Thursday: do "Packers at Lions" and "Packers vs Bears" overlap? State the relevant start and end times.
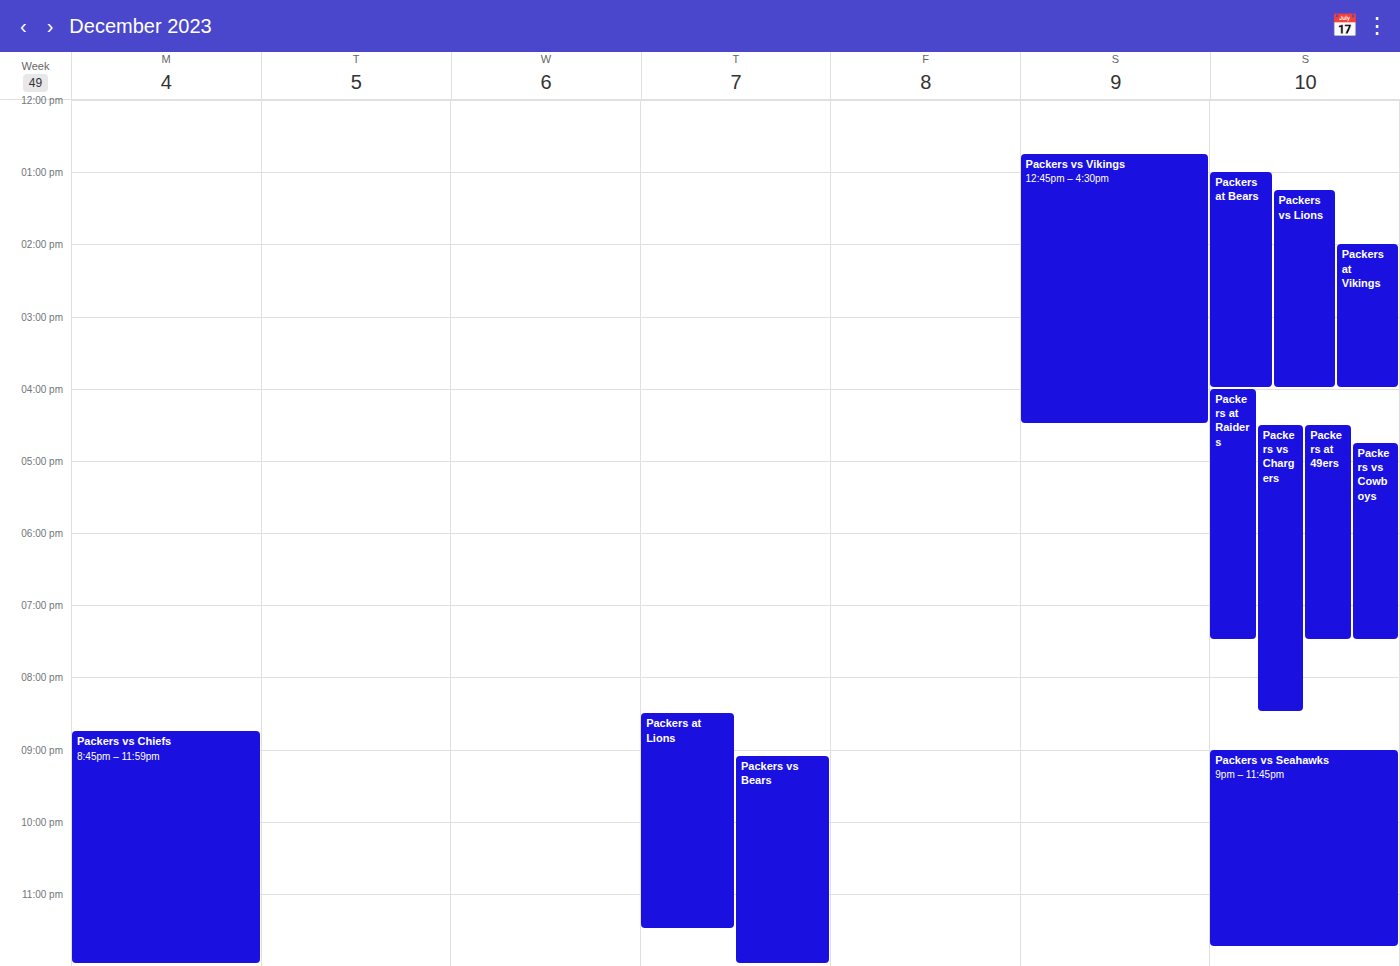
"Packers vs Bears" starts at 21:05, before "Packers at Lions" ends at 23:30 -- they overlap.